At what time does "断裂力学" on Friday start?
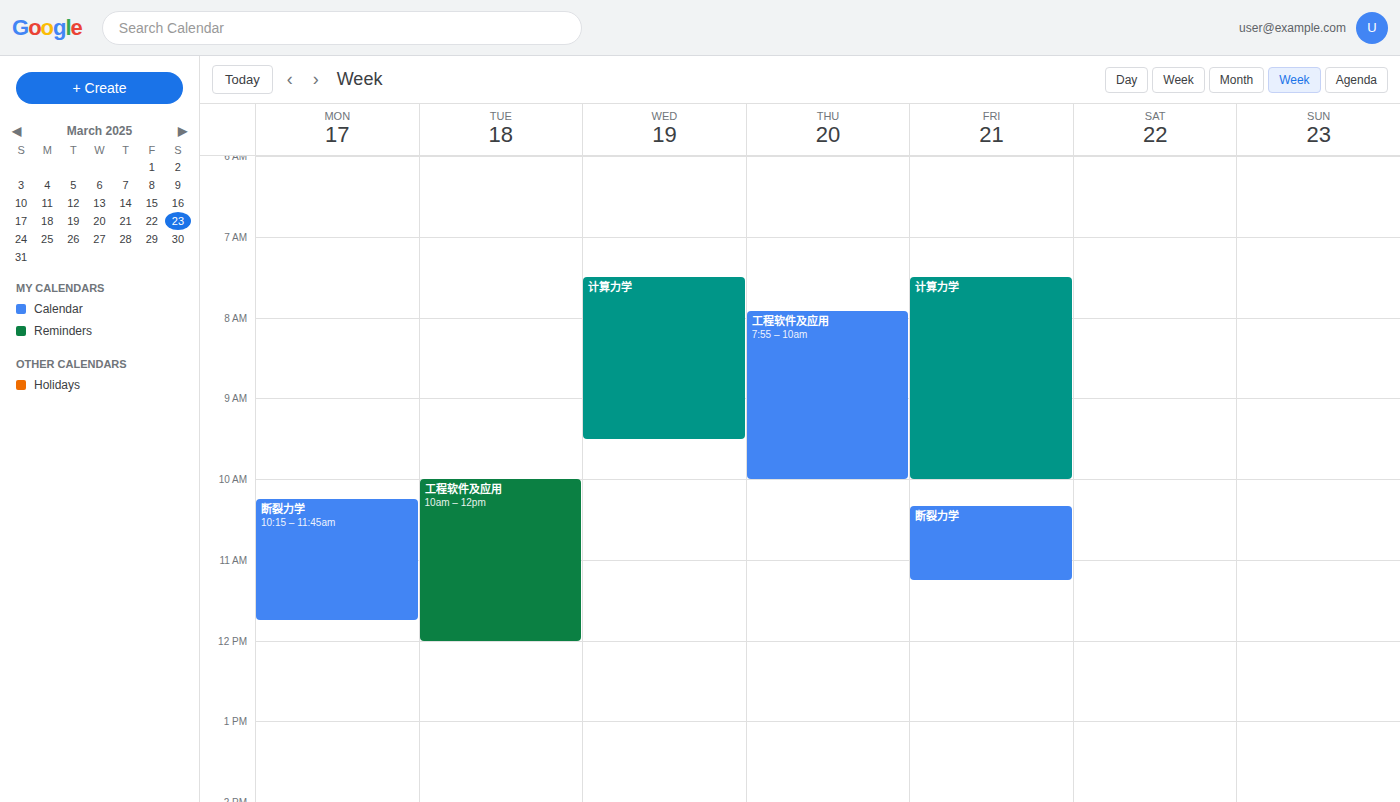
10:20 AM